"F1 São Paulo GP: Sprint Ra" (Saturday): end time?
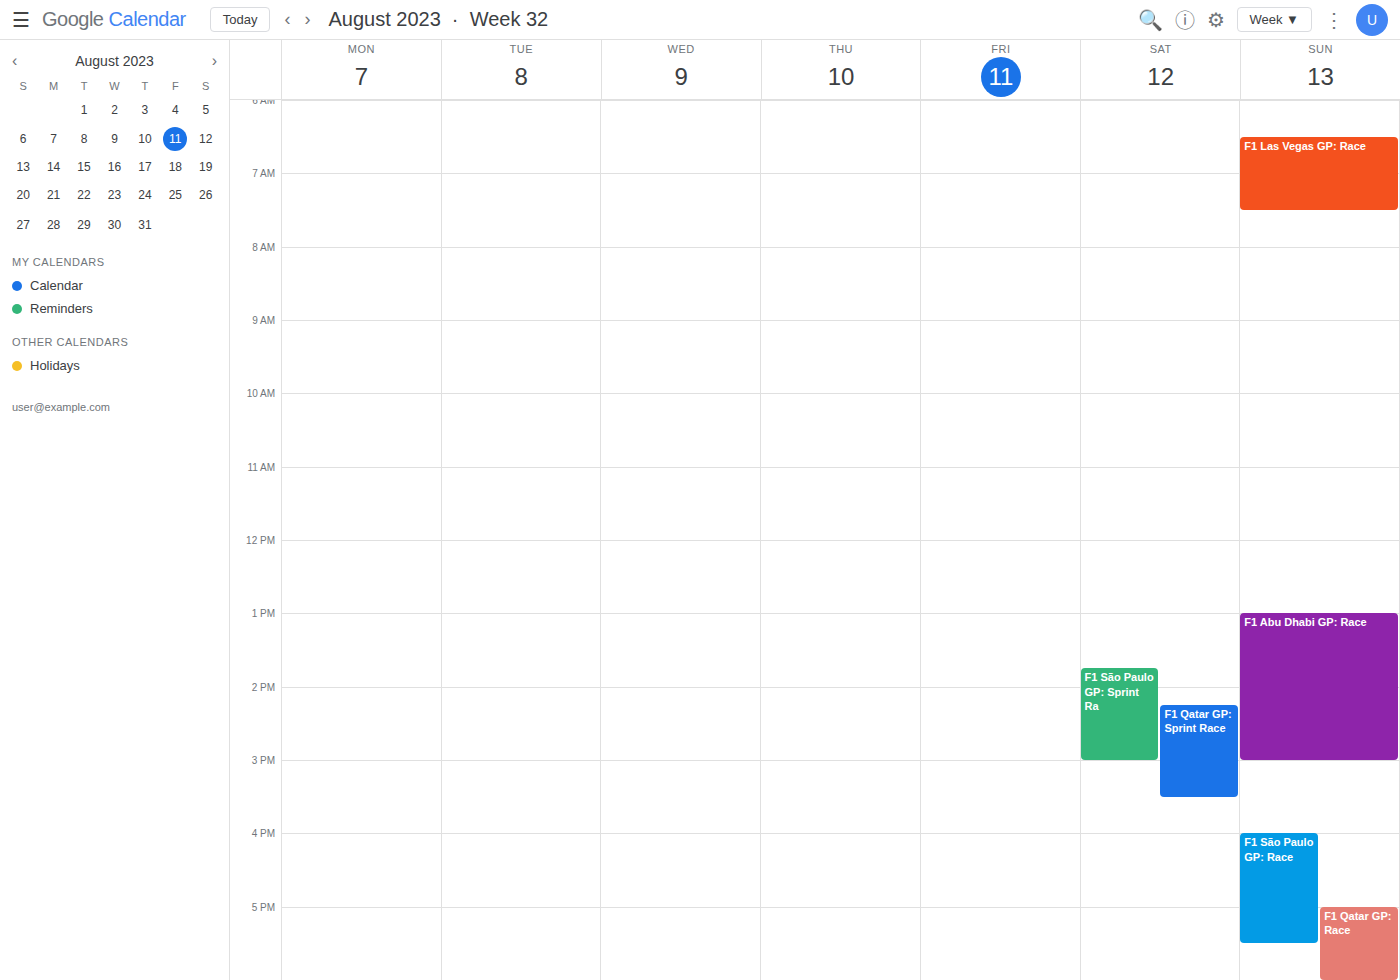
3:00 PM